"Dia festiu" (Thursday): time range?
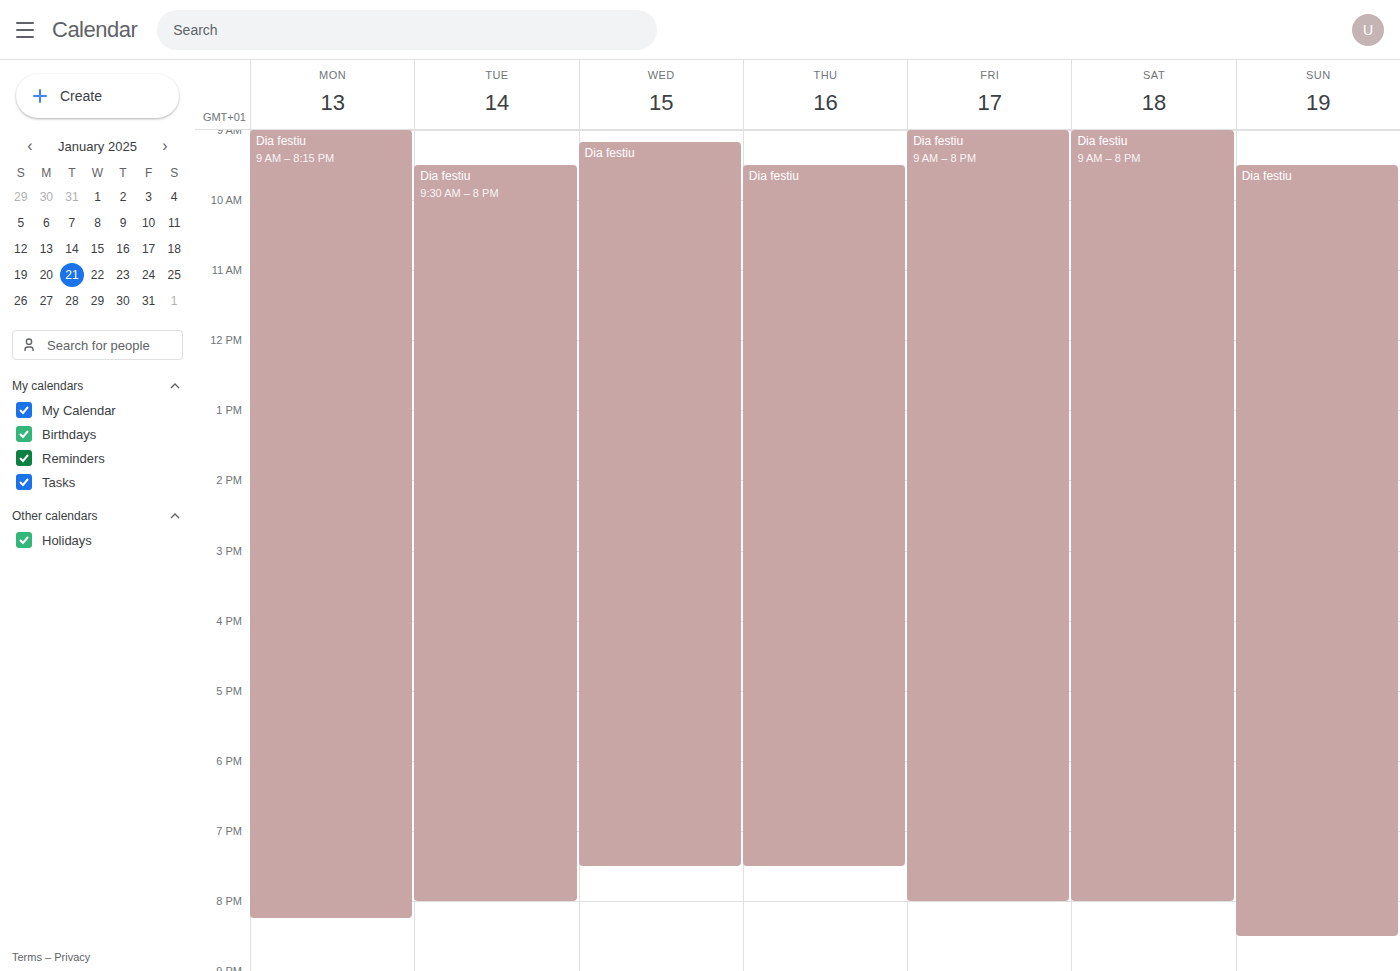
9:30 AM to 7:30 PM